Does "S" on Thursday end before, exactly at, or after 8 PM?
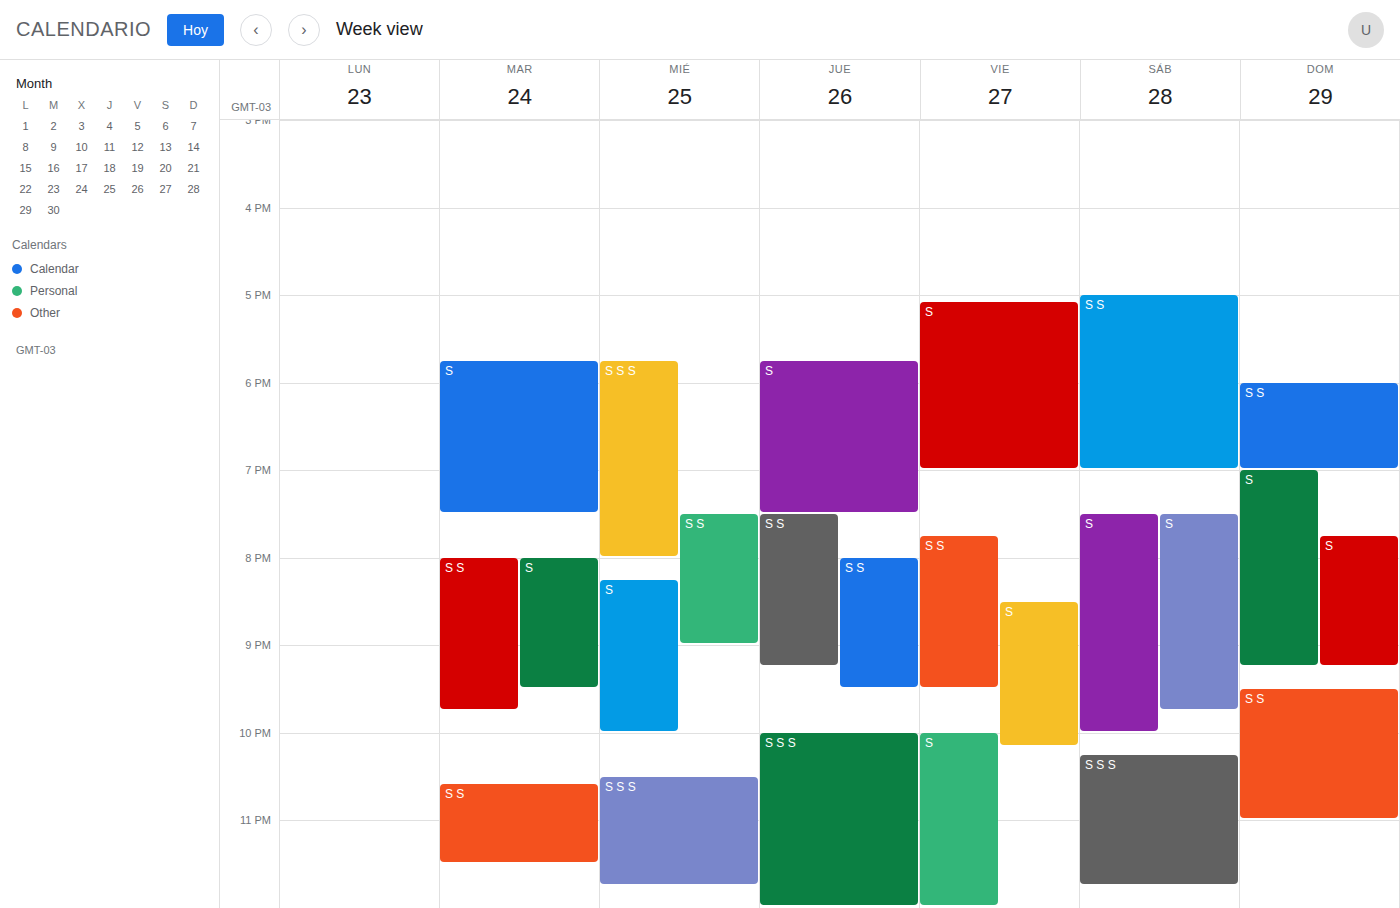
7:30 PM -- before 8 PM, 30 minutes above the 8 PM line.